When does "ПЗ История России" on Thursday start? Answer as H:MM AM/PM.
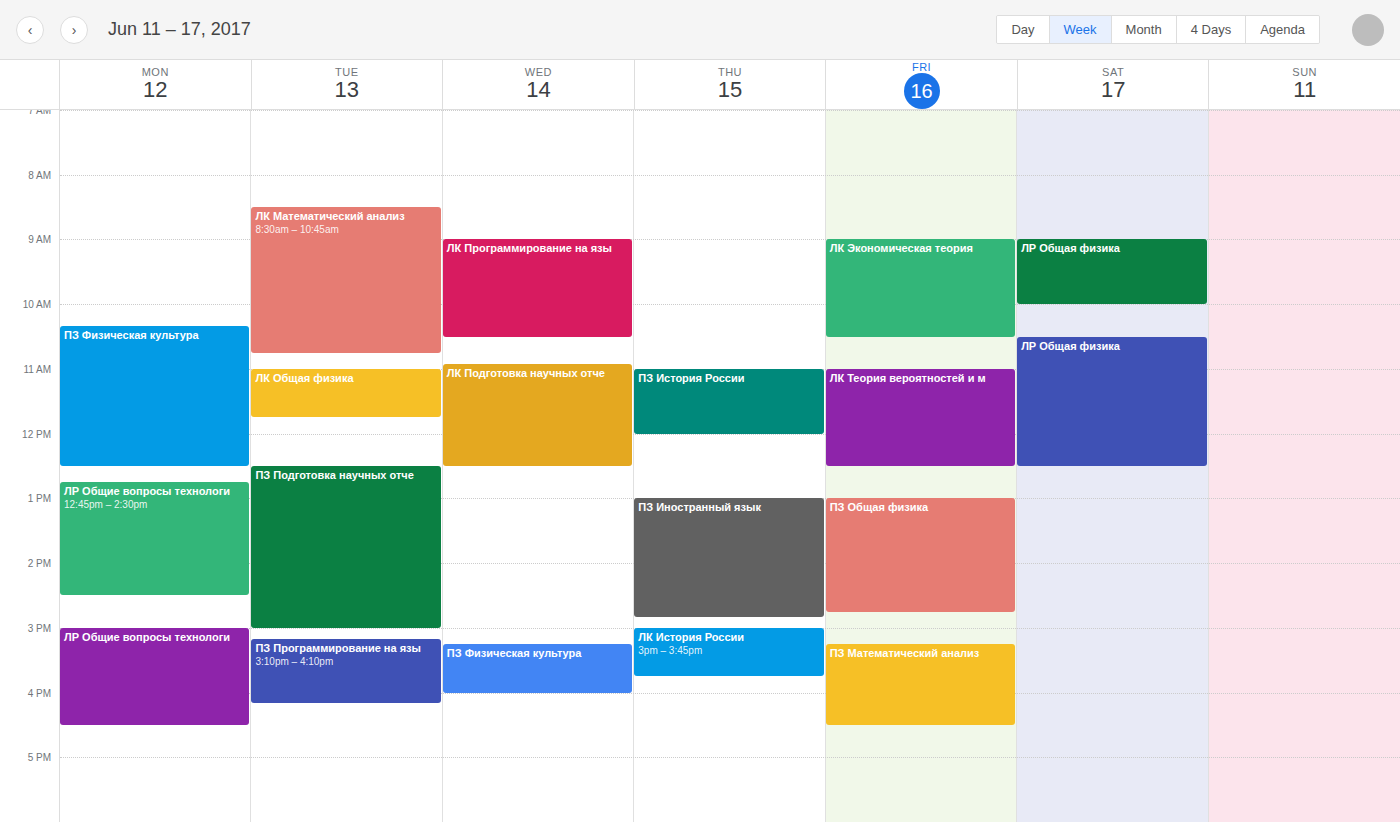
11:00 AM